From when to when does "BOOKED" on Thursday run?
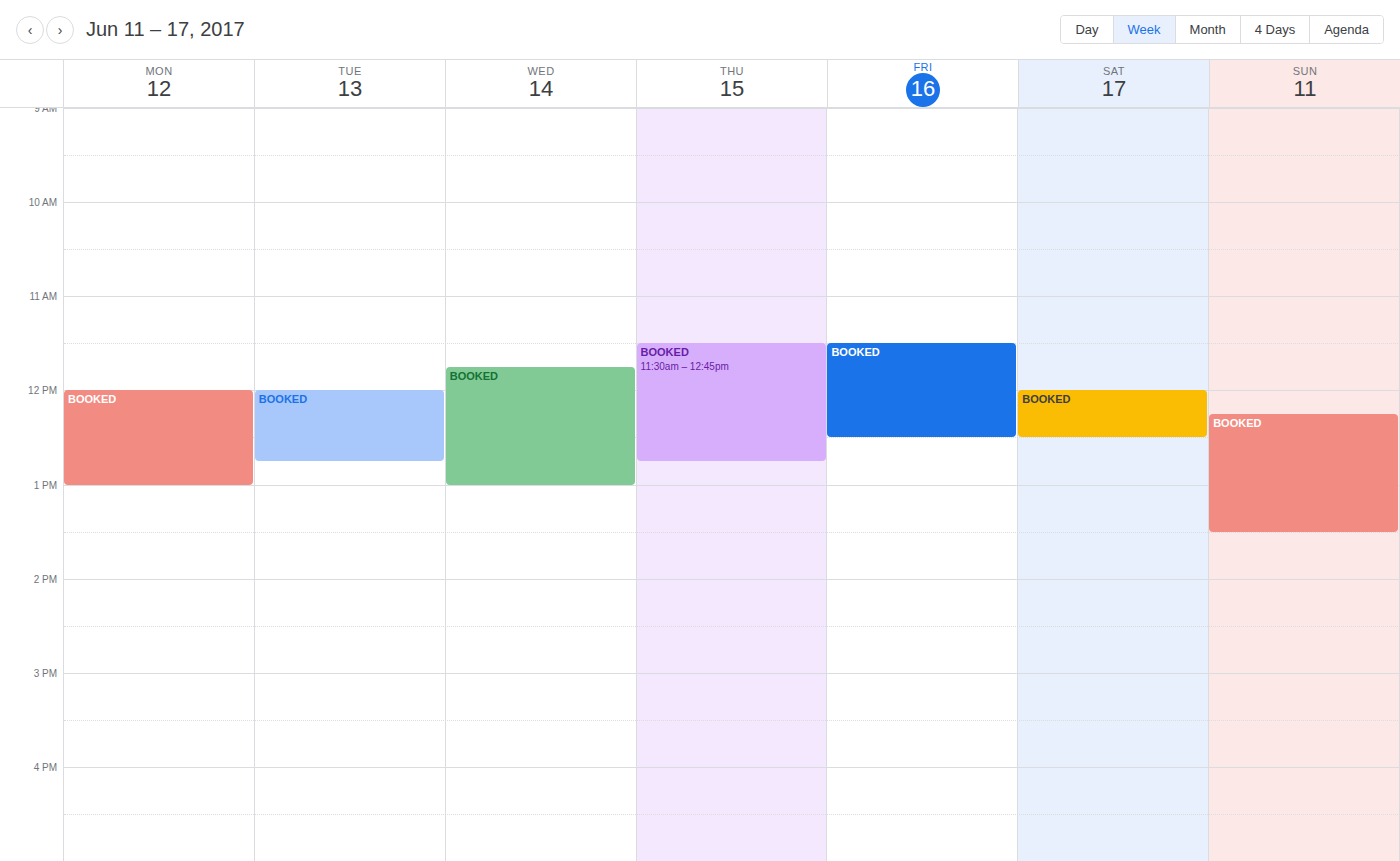
11:30 AM to 12:45 PM